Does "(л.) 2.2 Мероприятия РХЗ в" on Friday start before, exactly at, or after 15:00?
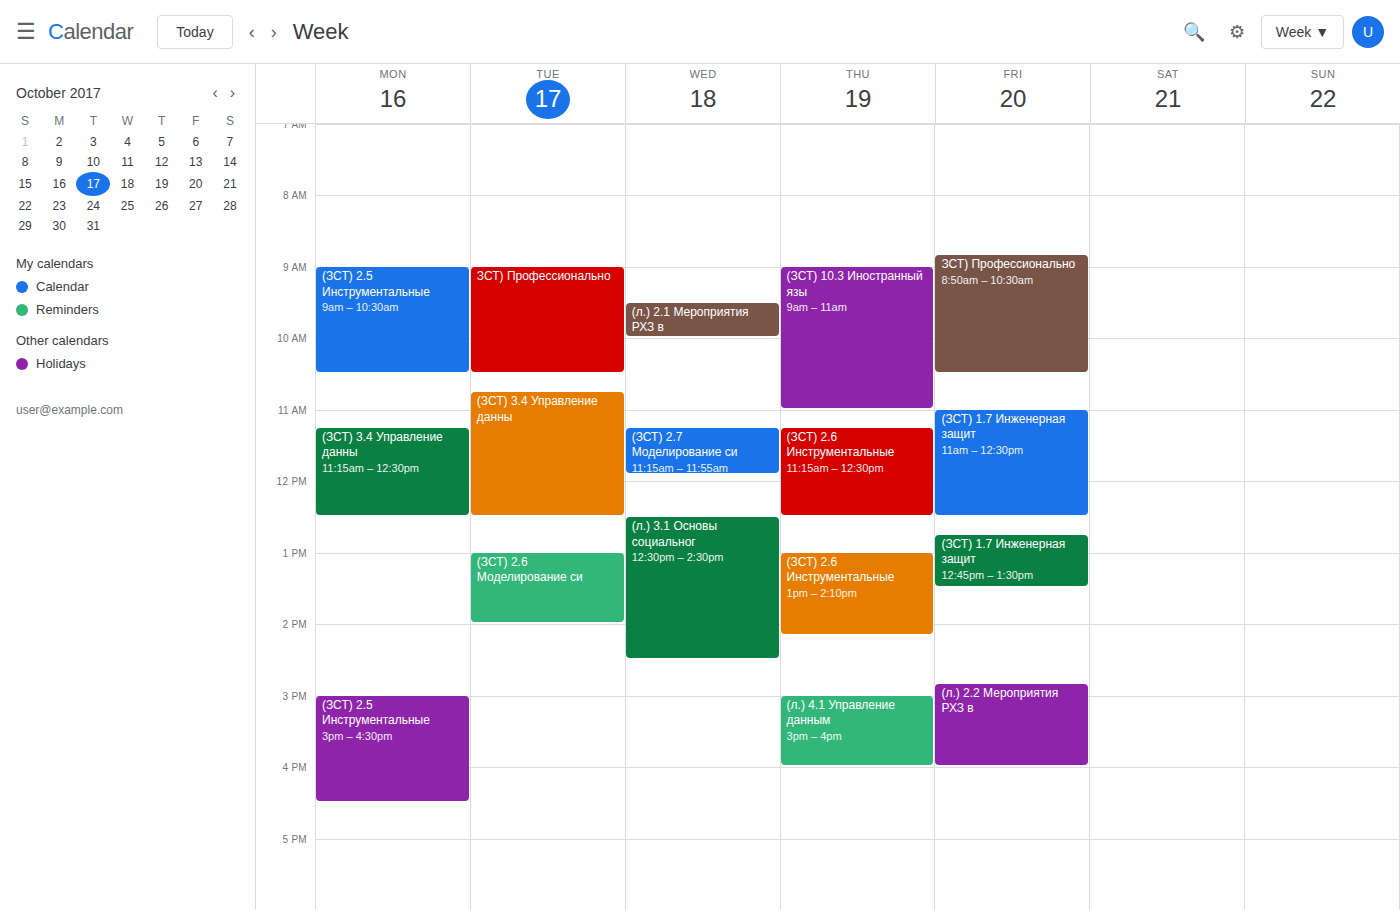
14:50 -- before 15:00, 10 minutes above the 15:00 line.